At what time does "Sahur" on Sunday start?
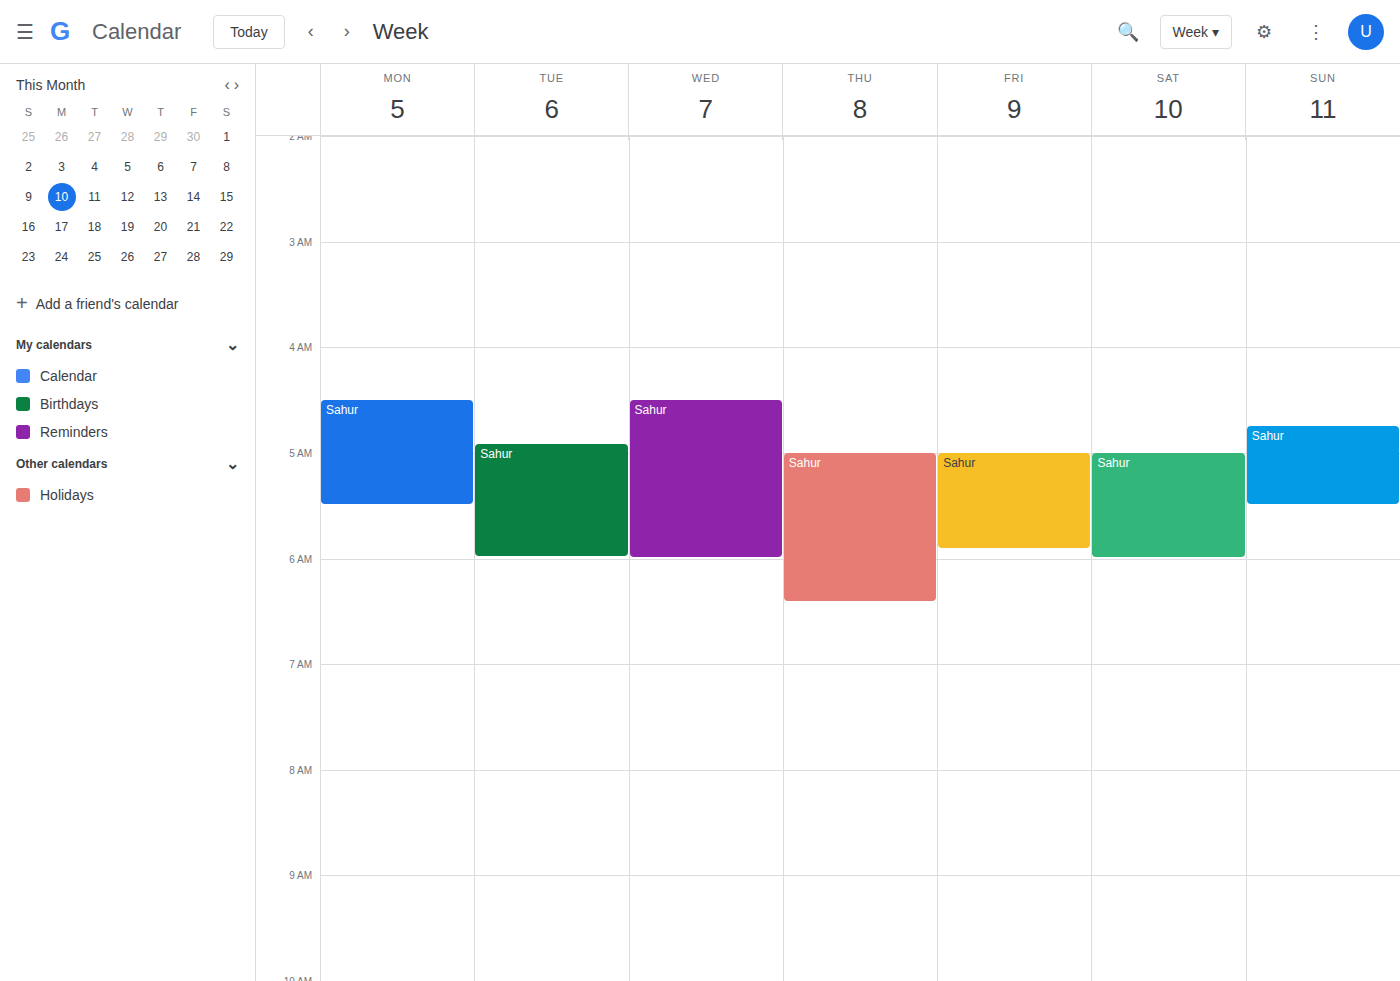
4:45 AM